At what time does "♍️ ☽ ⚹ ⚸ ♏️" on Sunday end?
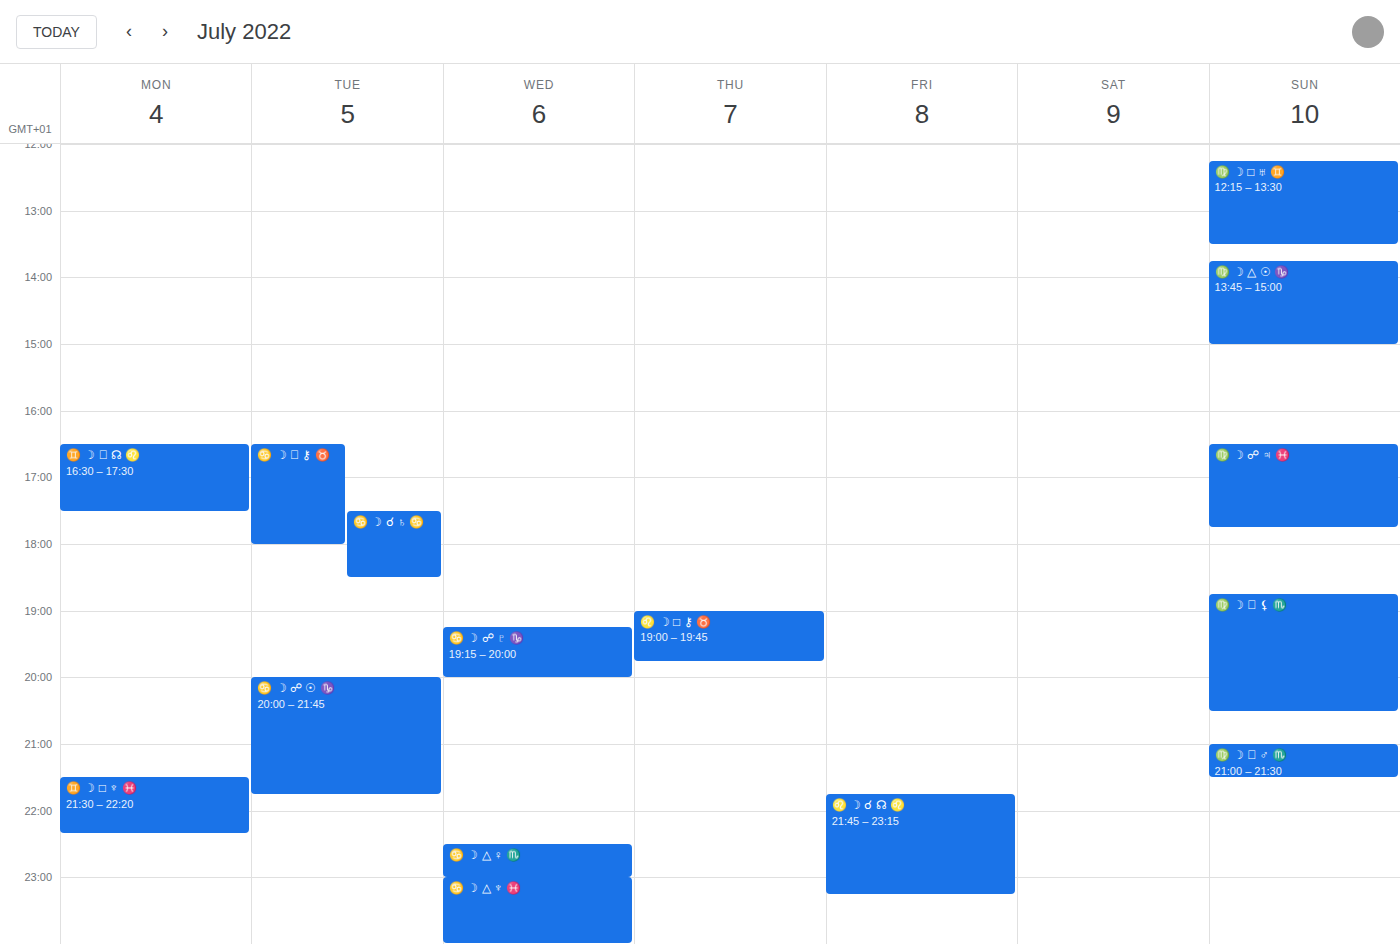
8:30 PM